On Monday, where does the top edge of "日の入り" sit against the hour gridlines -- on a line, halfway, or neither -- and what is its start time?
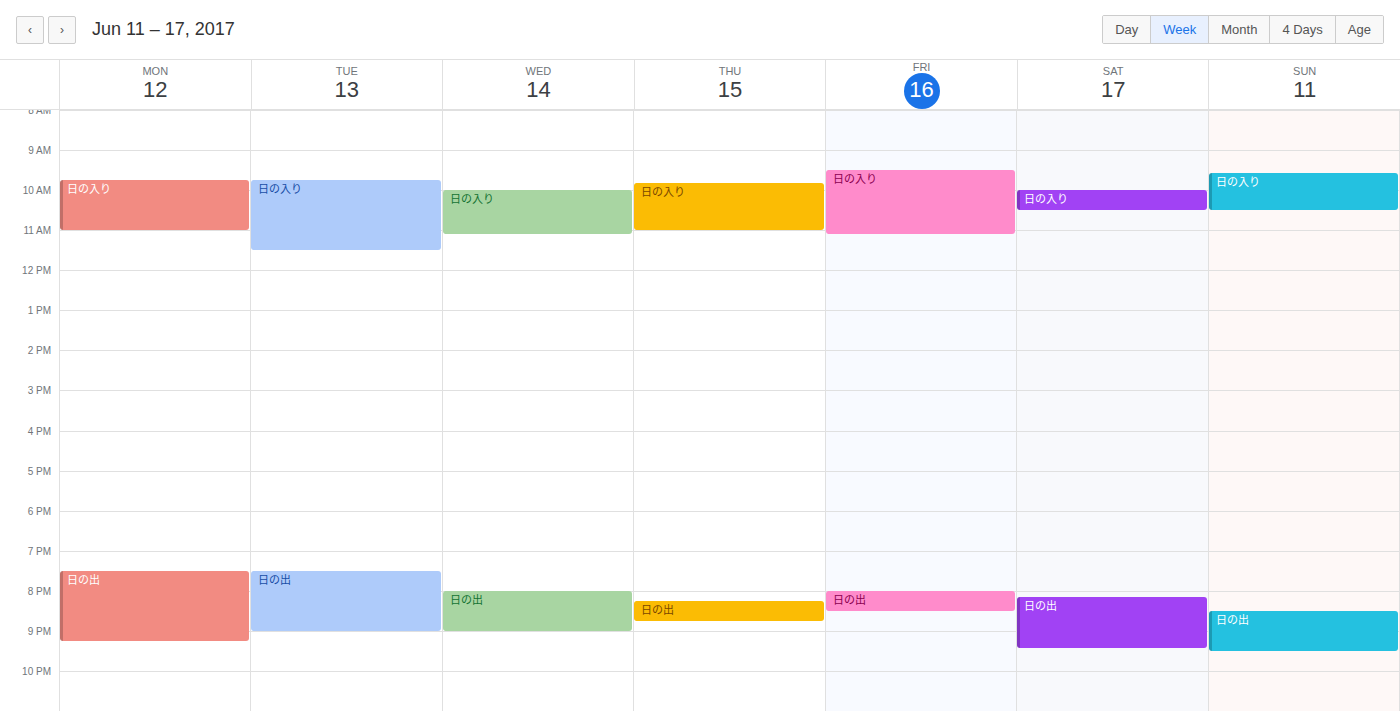
9:45 AM -- neither: three quarters of the way from the 9 AM line to the 10 AM line.